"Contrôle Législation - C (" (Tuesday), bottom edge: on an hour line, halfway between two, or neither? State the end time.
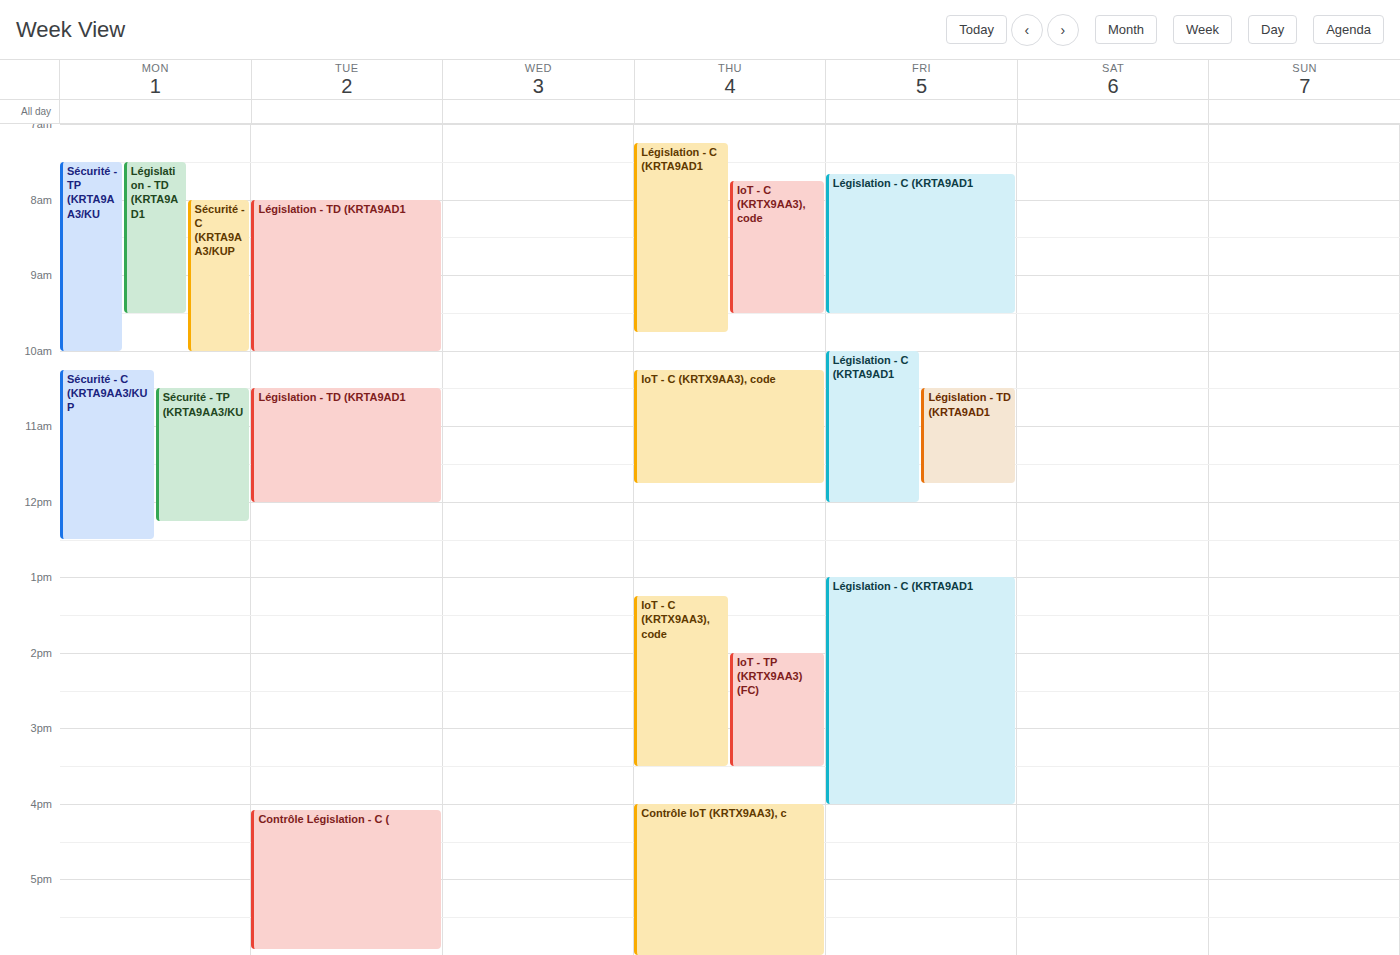
5:55 PM -- neither: 55 minutes below the 5 PM line and 5 minutes above the 6 PM line.